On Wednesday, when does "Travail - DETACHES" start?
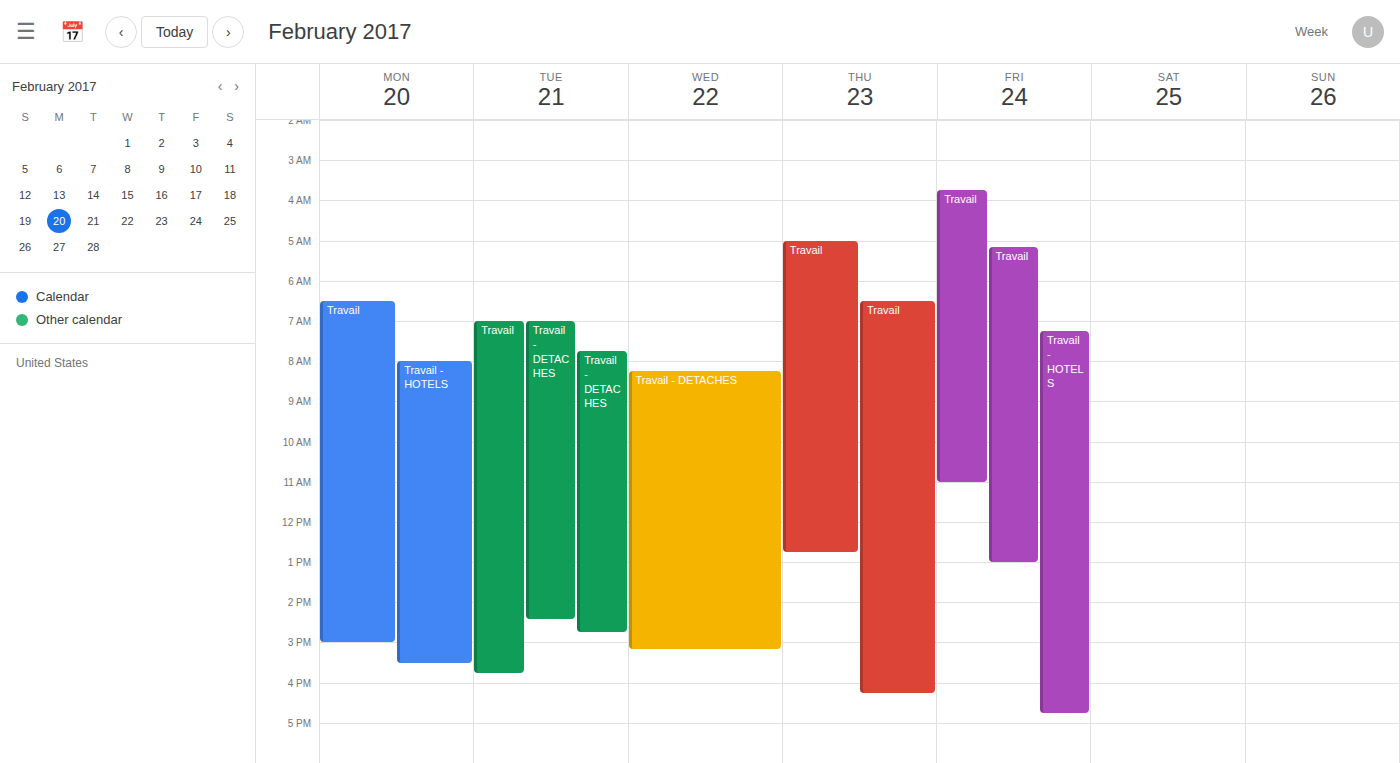
08:15